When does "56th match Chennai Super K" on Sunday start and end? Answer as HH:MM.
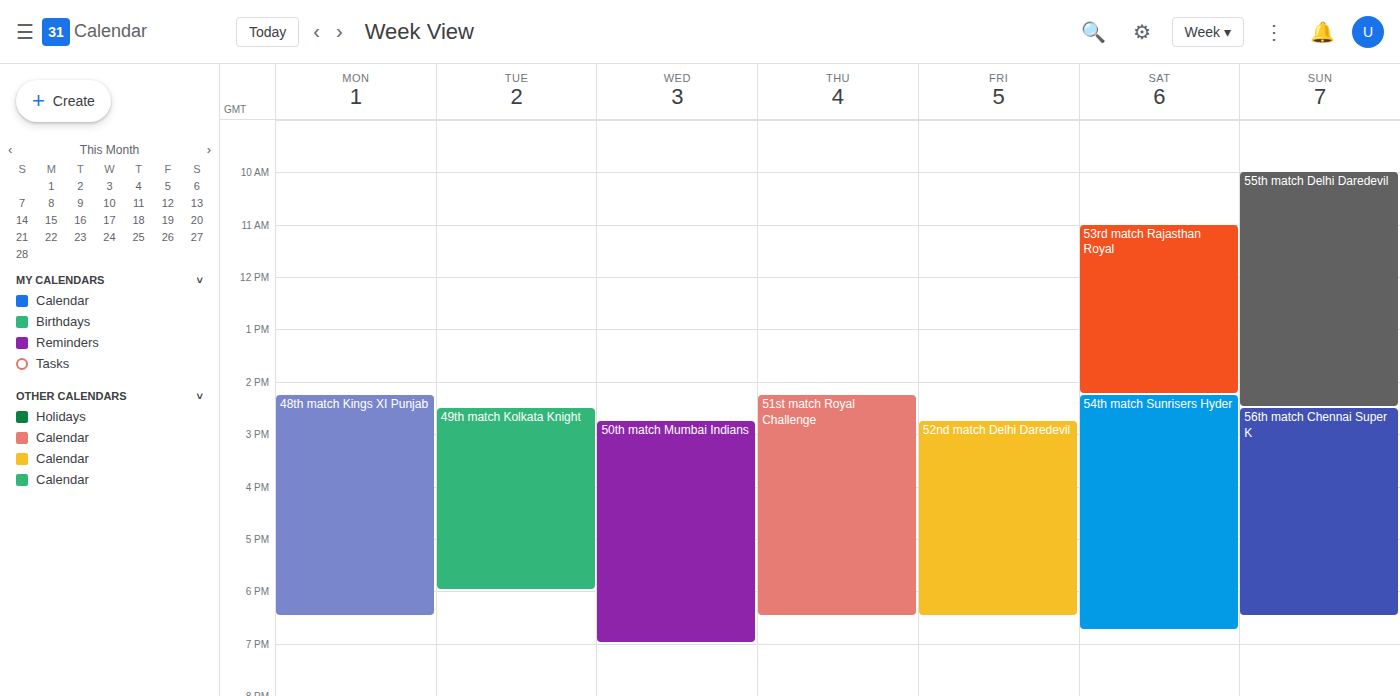
14:30 to 18:30